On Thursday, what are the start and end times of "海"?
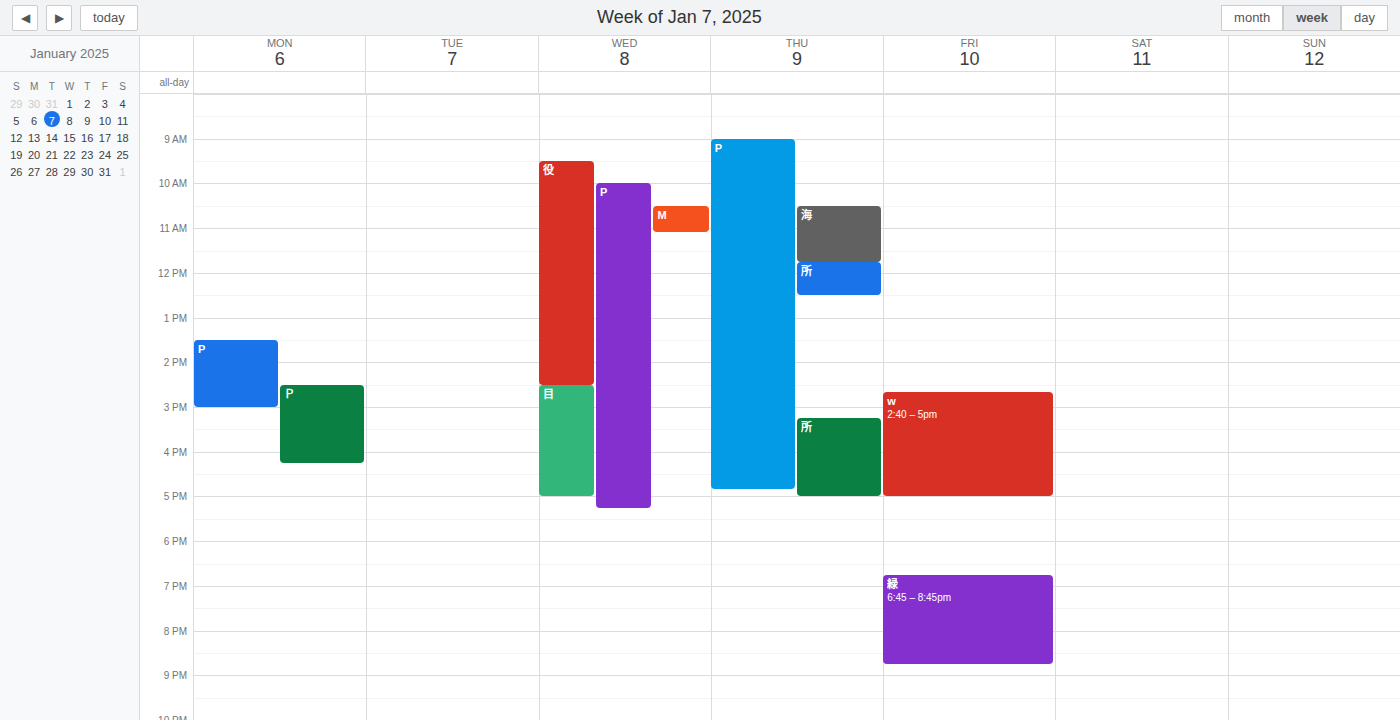
10:30 AM to 11:45 AM